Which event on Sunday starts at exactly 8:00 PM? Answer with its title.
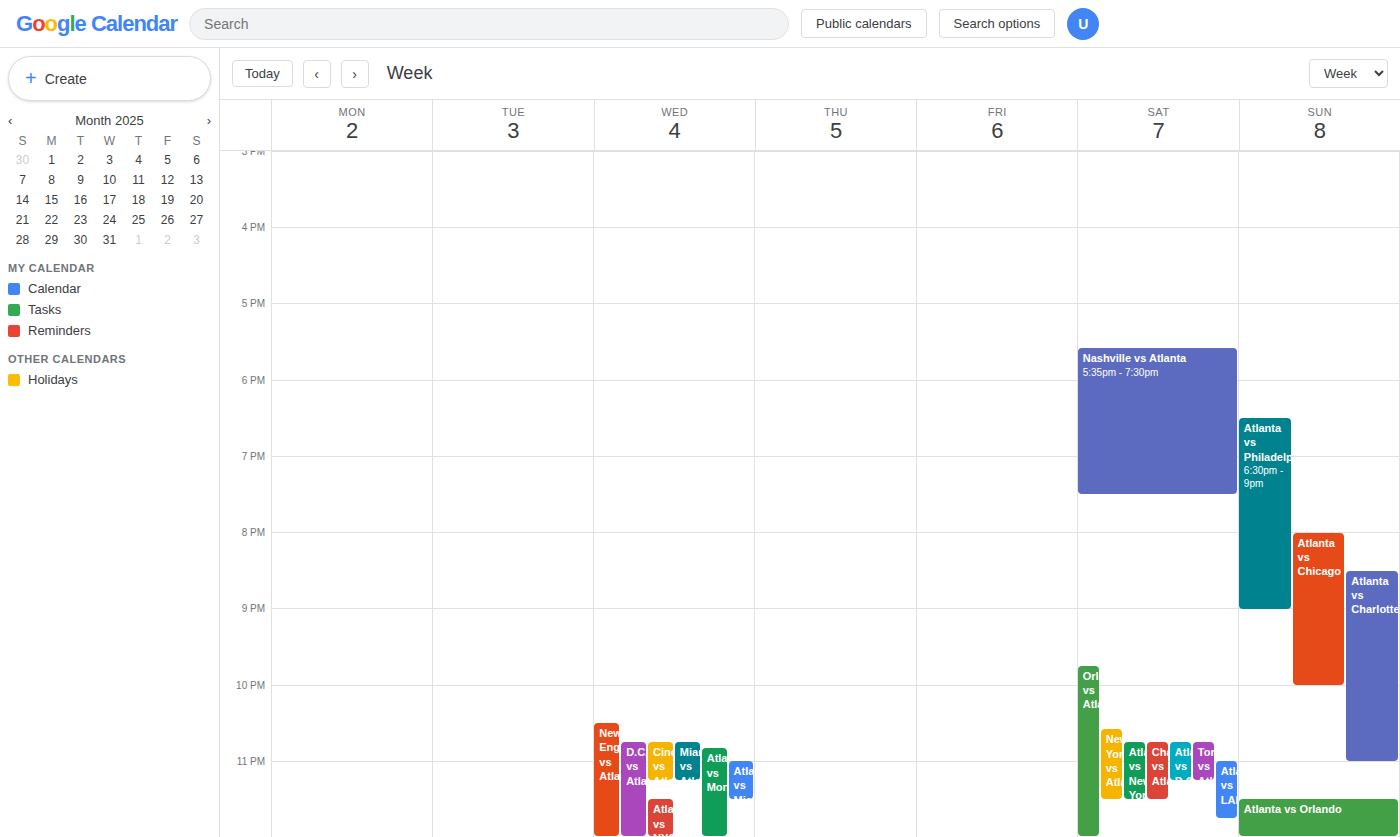
"Atlanta vs Chicago"